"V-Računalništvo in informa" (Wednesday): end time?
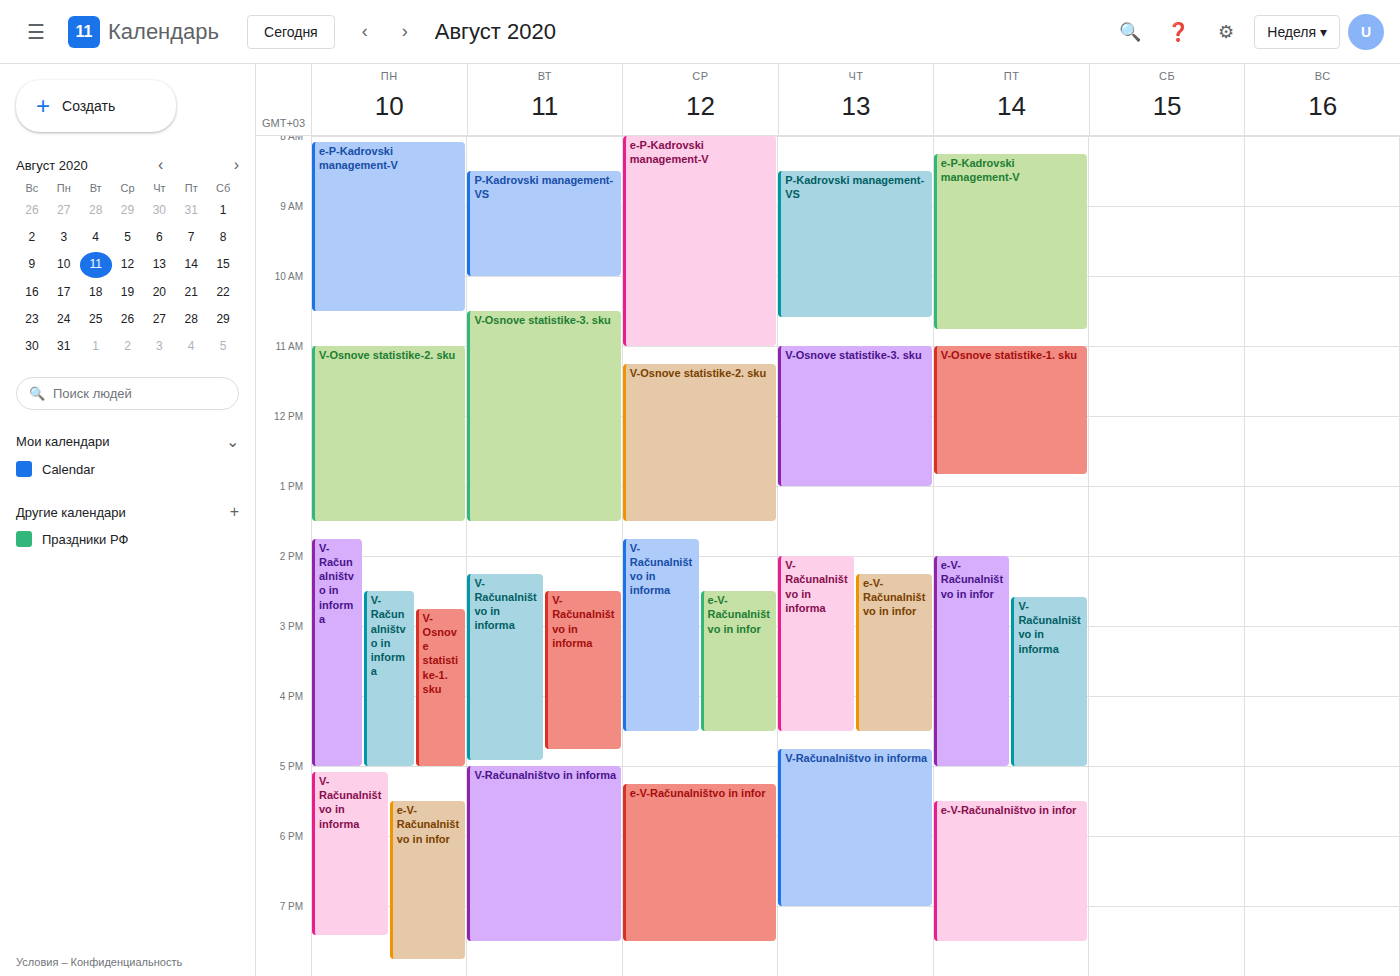
4:30 PM